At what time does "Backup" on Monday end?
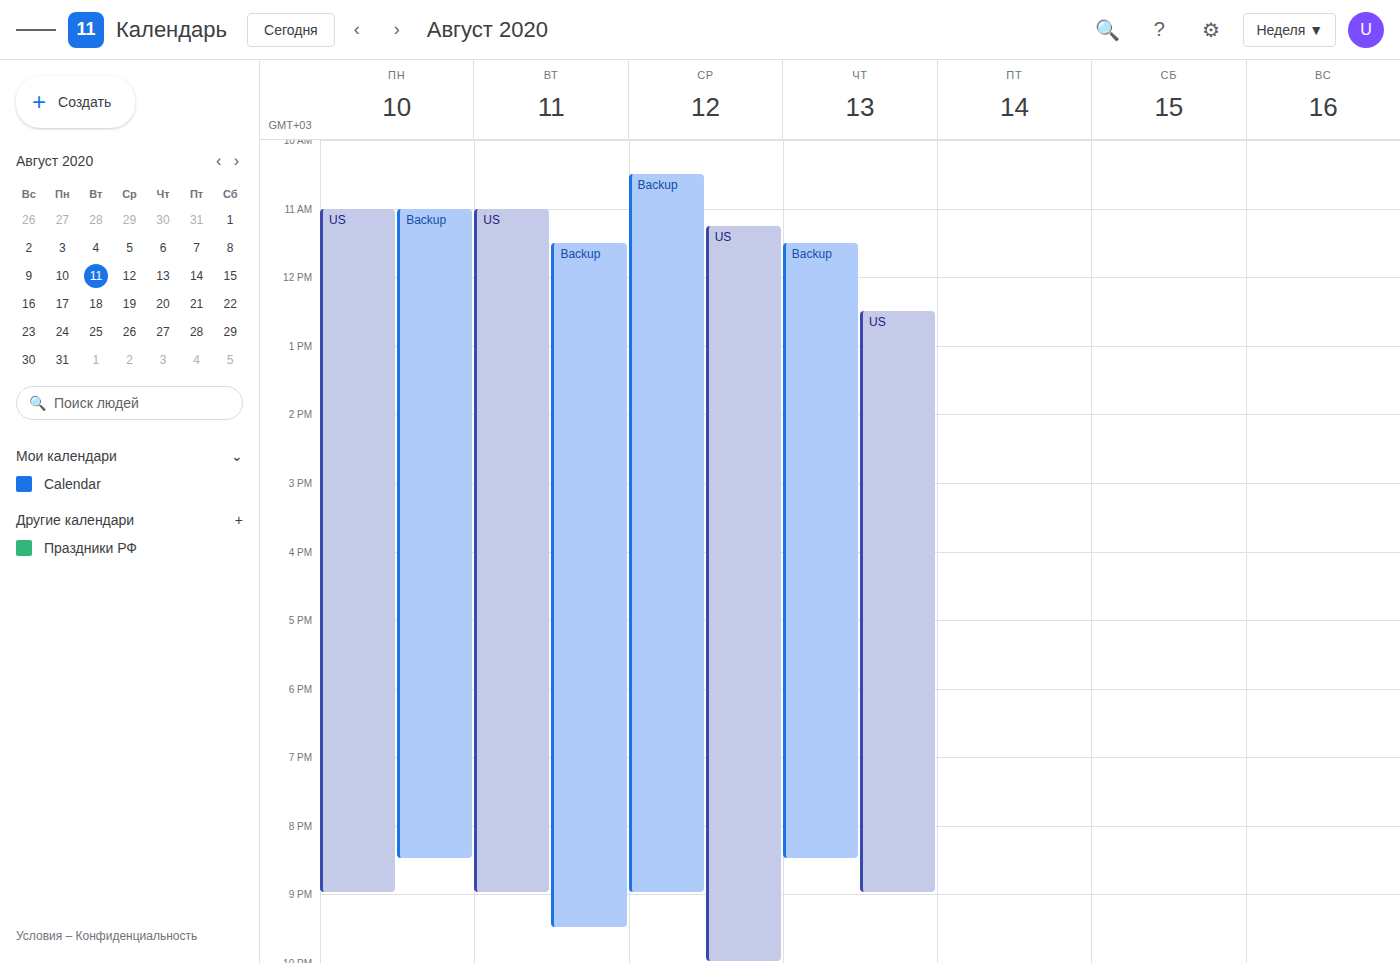
20:30